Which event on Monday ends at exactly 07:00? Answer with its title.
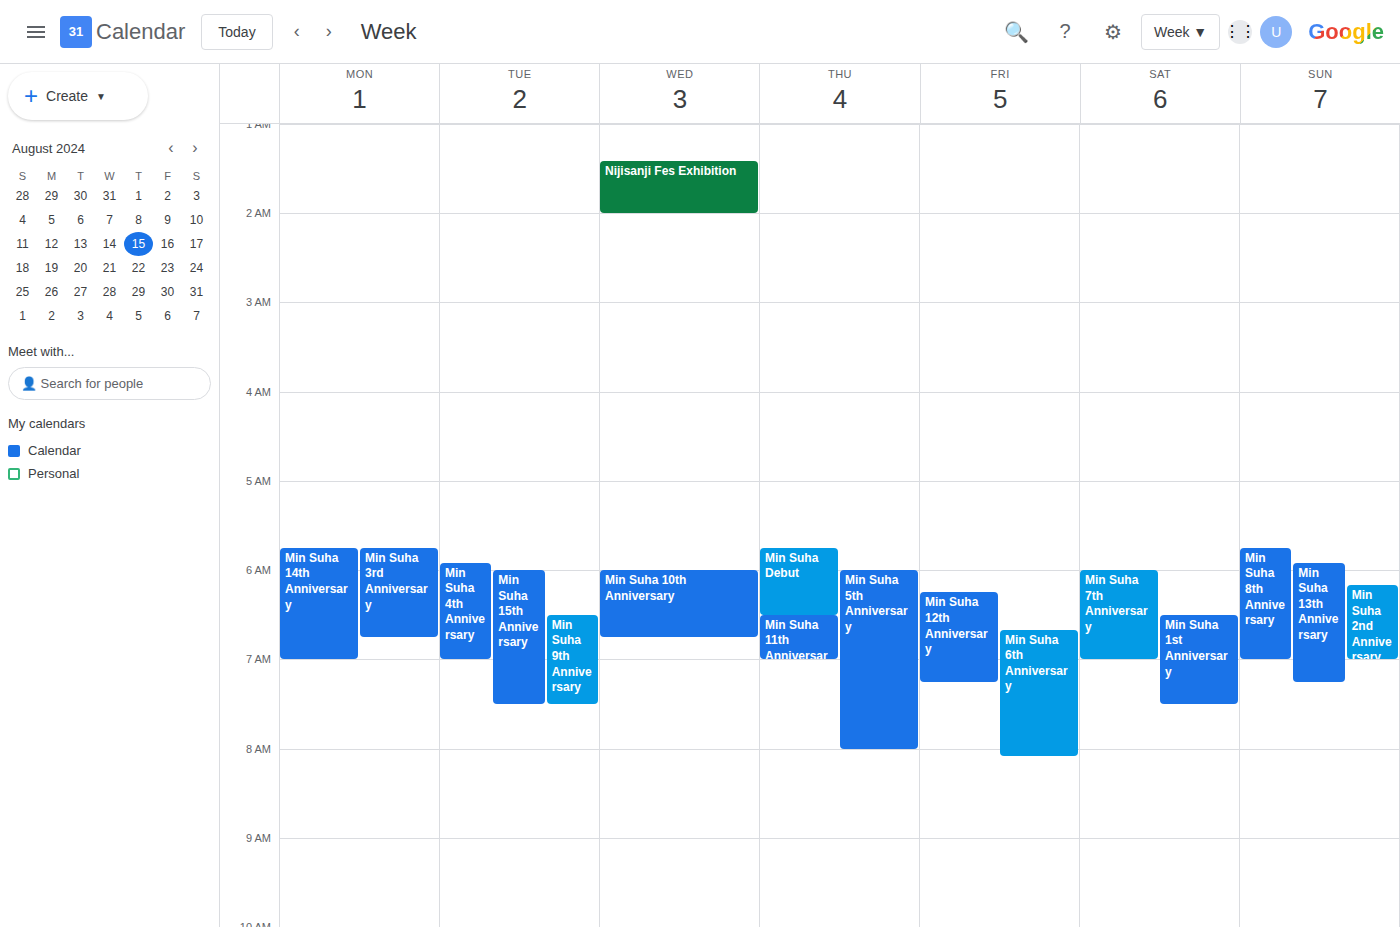
"Min Suha 14th Anniversary"